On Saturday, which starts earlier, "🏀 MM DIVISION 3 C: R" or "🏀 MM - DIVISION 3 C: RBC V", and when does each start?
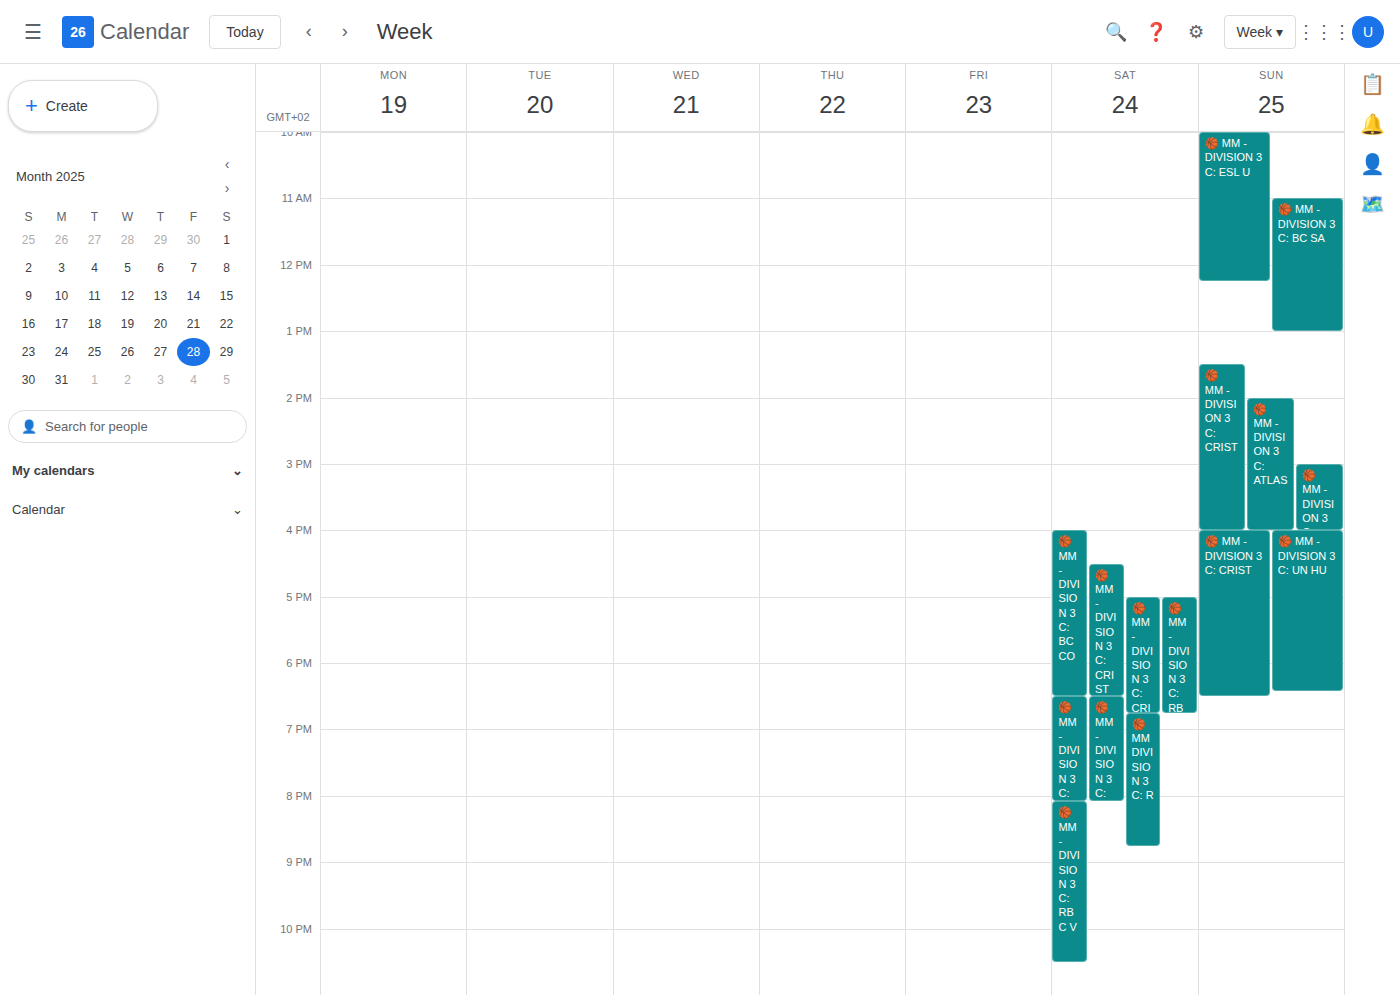
"🏀 MM DIVISION 3 C: R" 6:45 PM; "🏀 MM - DIVISION 3 C: RBC V" 8:05 PM.